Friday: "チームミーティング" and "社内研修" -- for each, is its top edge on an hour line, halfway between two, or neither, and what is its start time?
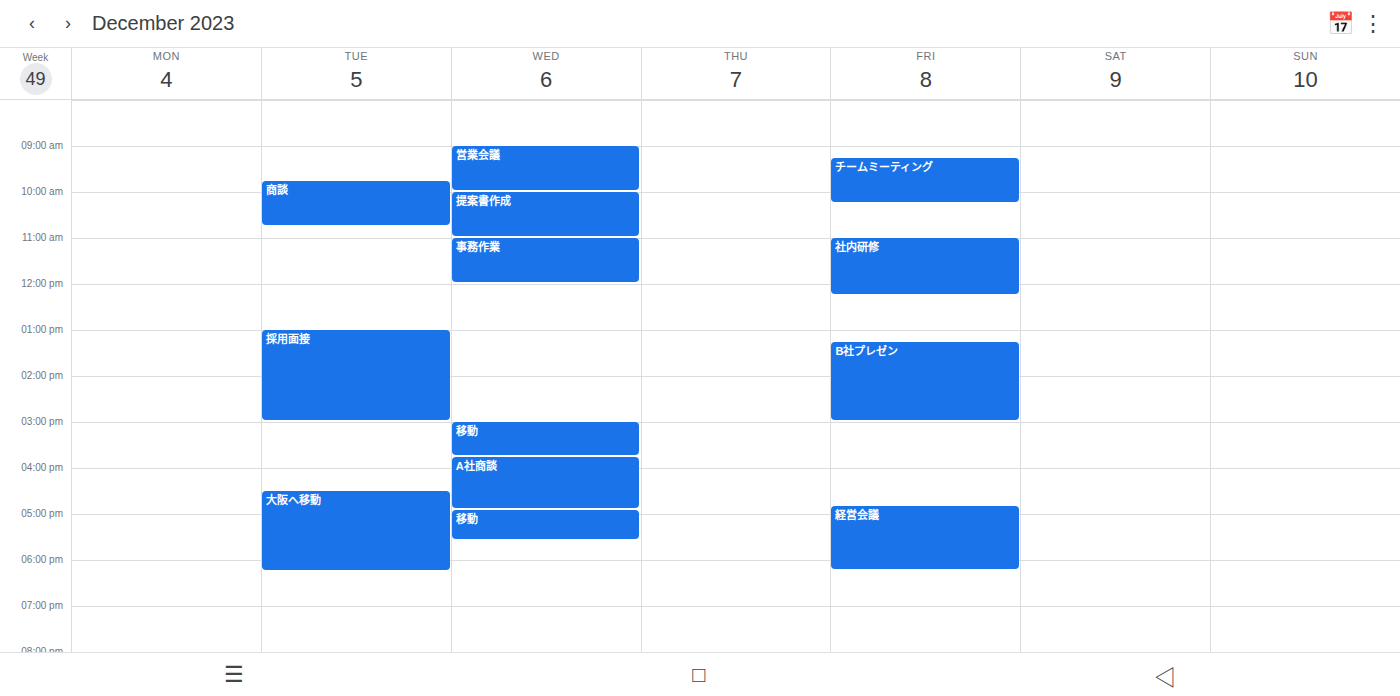
"チームミーティング": 9:15 AM, neither: a quarter of the way from the 9 AM line to the 10 AM line. "社内研修": 11:00 AM, exactly on the 11 AM line.